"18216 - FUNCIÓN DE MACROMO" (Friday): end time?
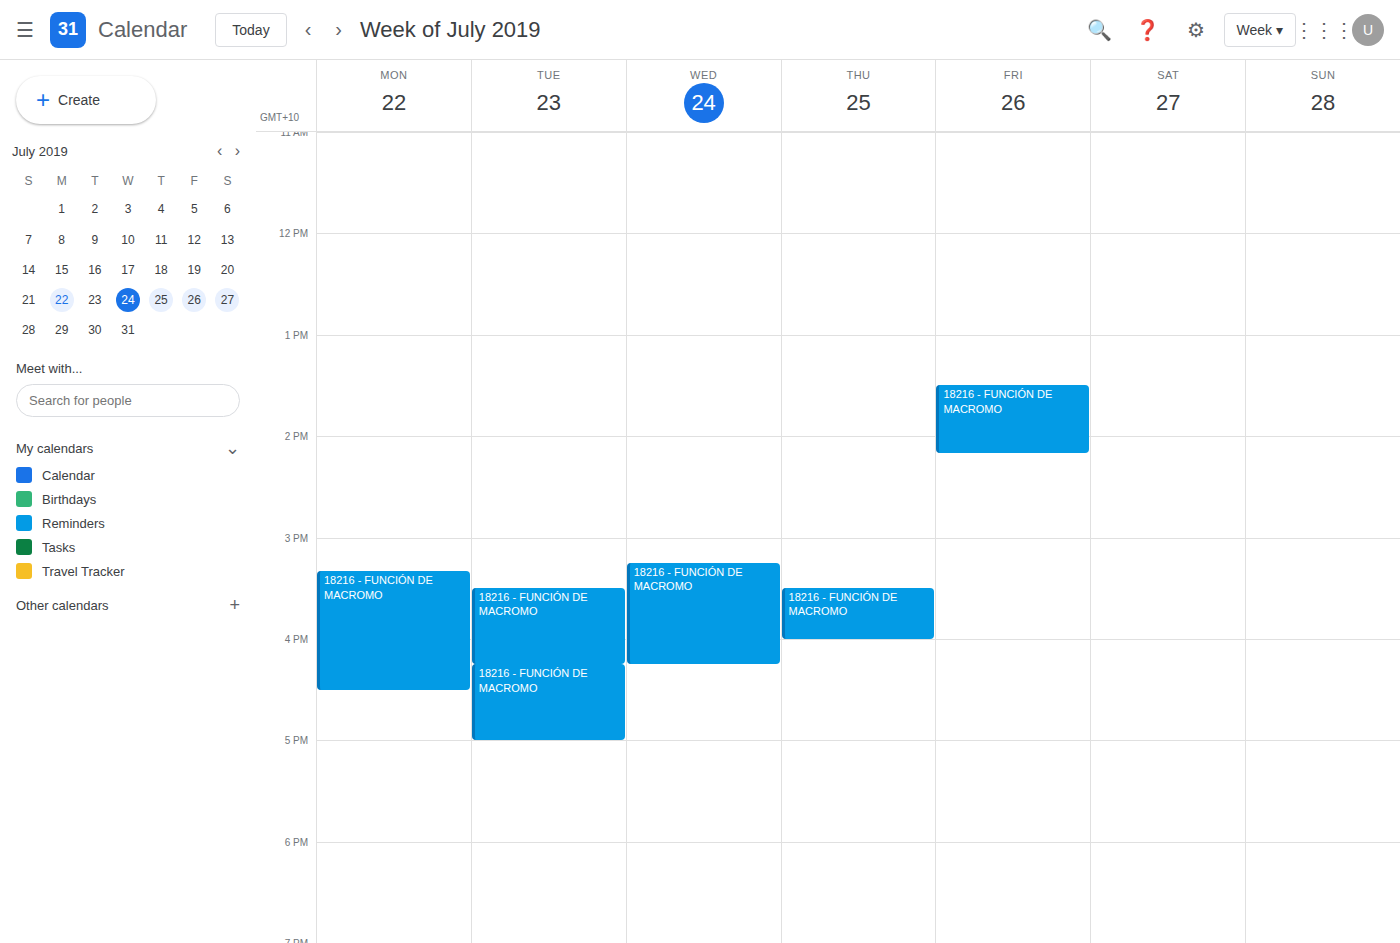
2:10 PM